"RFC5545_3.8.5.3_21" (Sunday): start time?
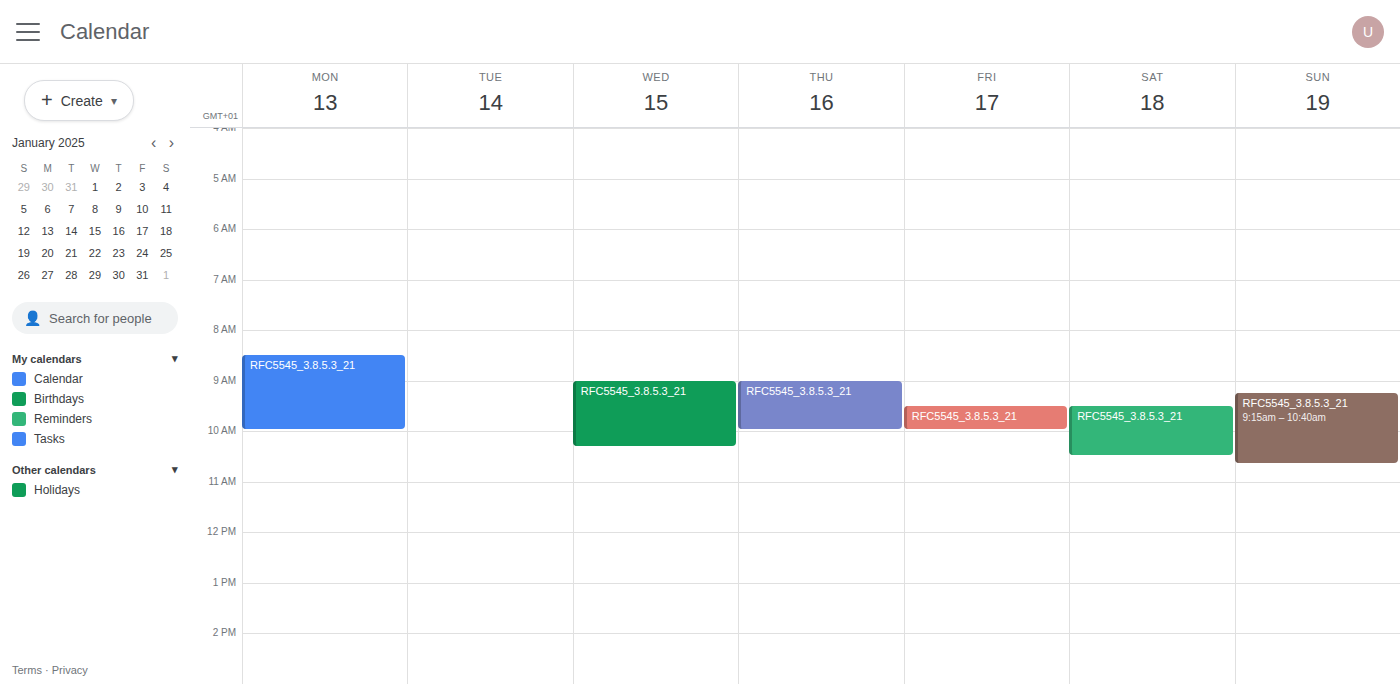
9:15 AM